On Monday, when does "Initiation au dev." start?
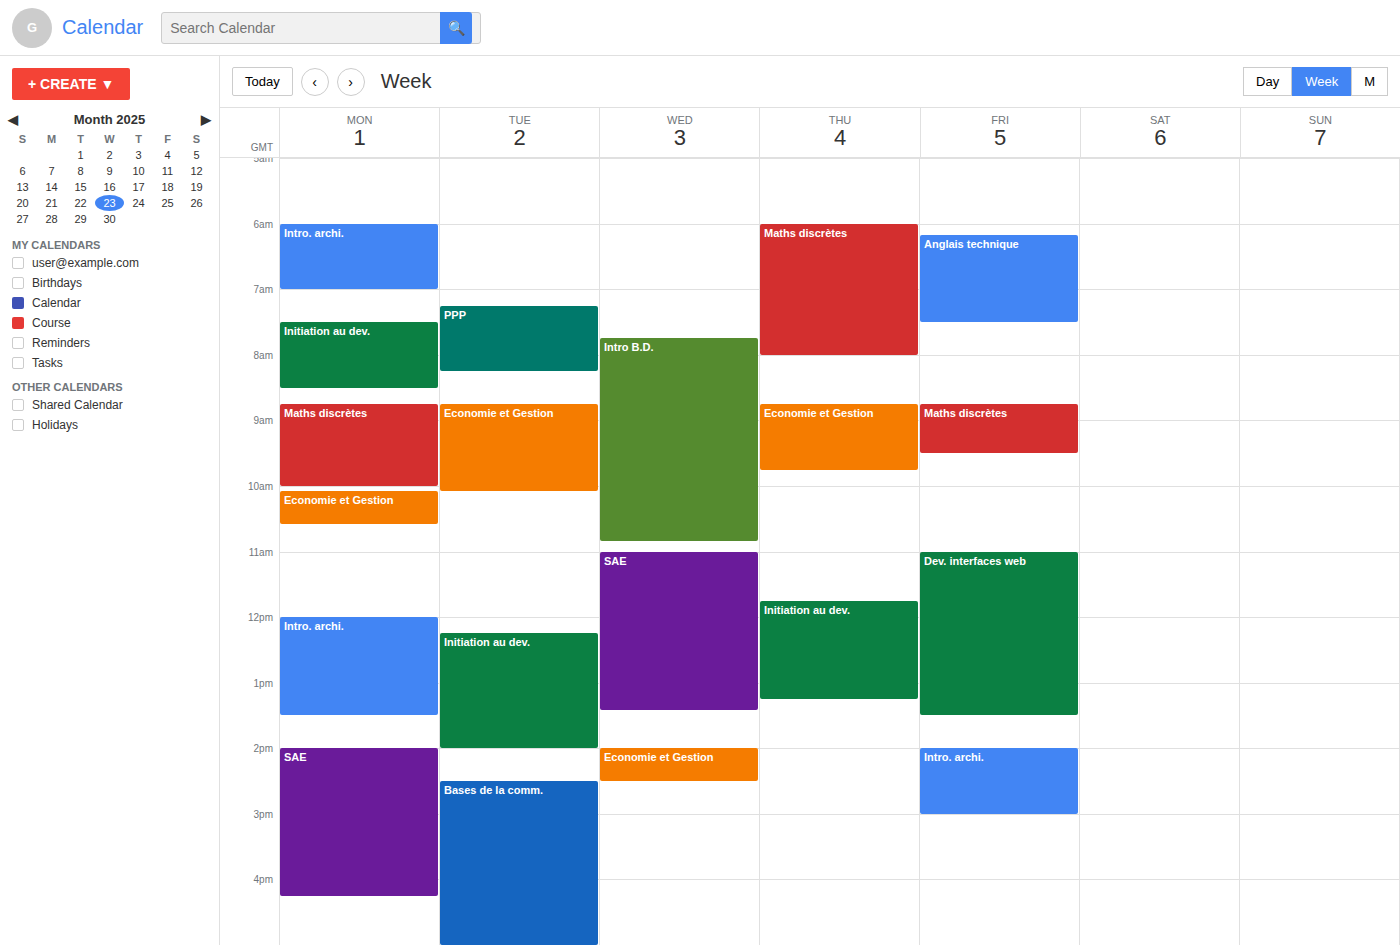
7:30 AM